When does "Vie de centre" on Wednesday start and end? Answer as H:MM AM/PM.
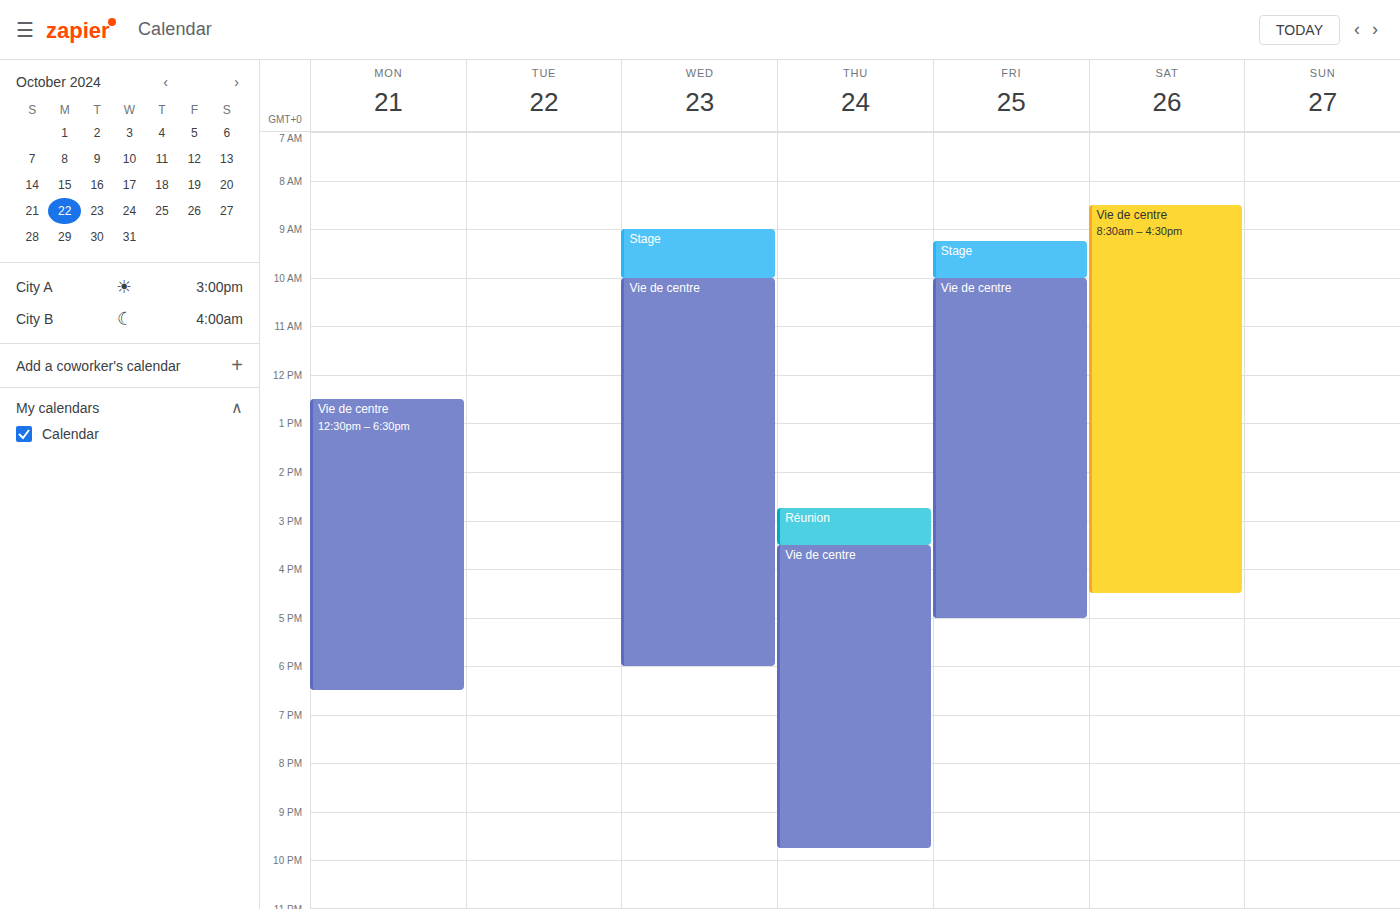
10:00 AM to 6:00 PM